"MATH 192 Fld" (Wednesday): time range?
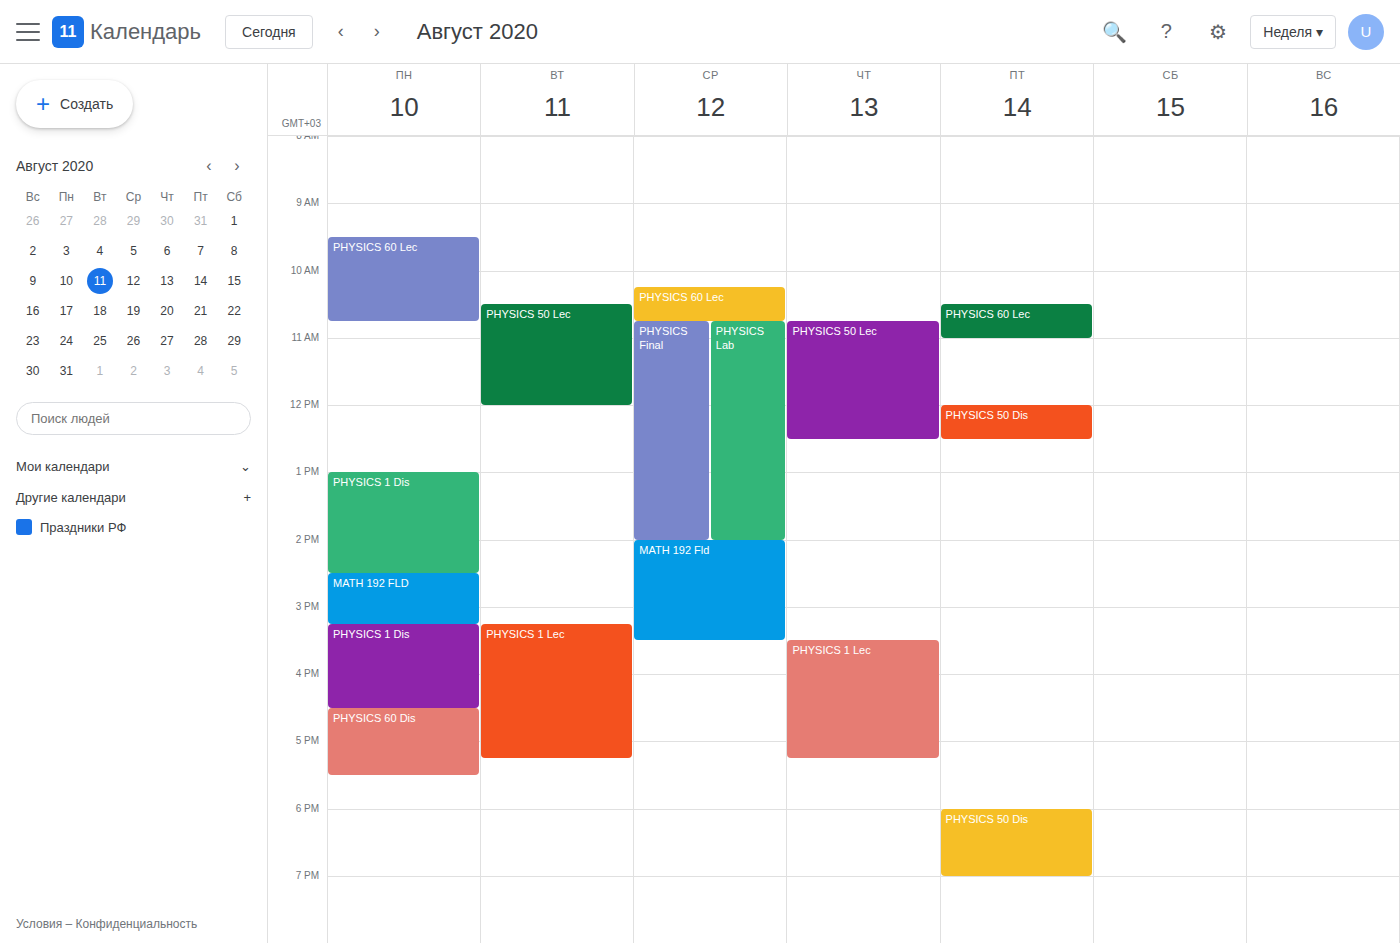
14:00 to 15:30